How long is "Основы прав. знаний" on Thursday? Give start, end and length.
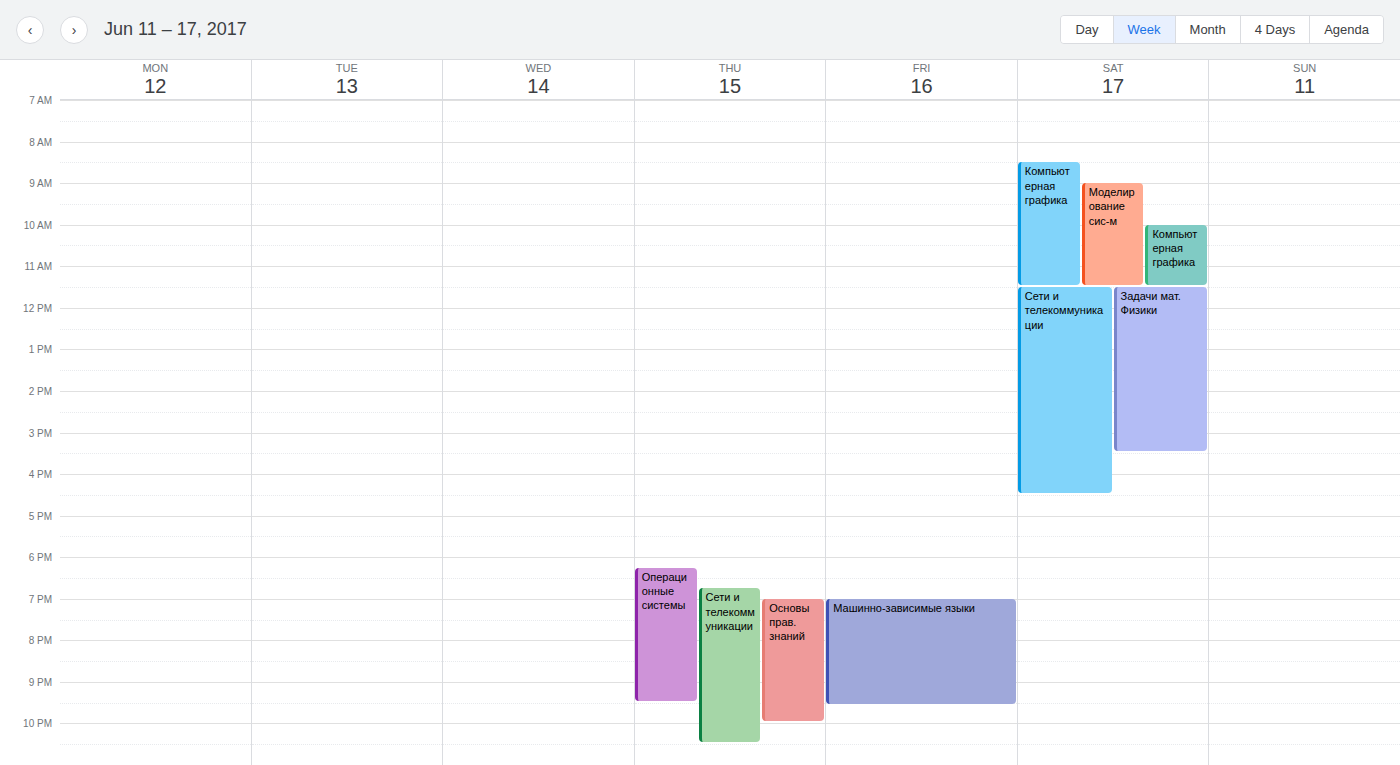
7:00 PM to 10:00 PM, 3 hours